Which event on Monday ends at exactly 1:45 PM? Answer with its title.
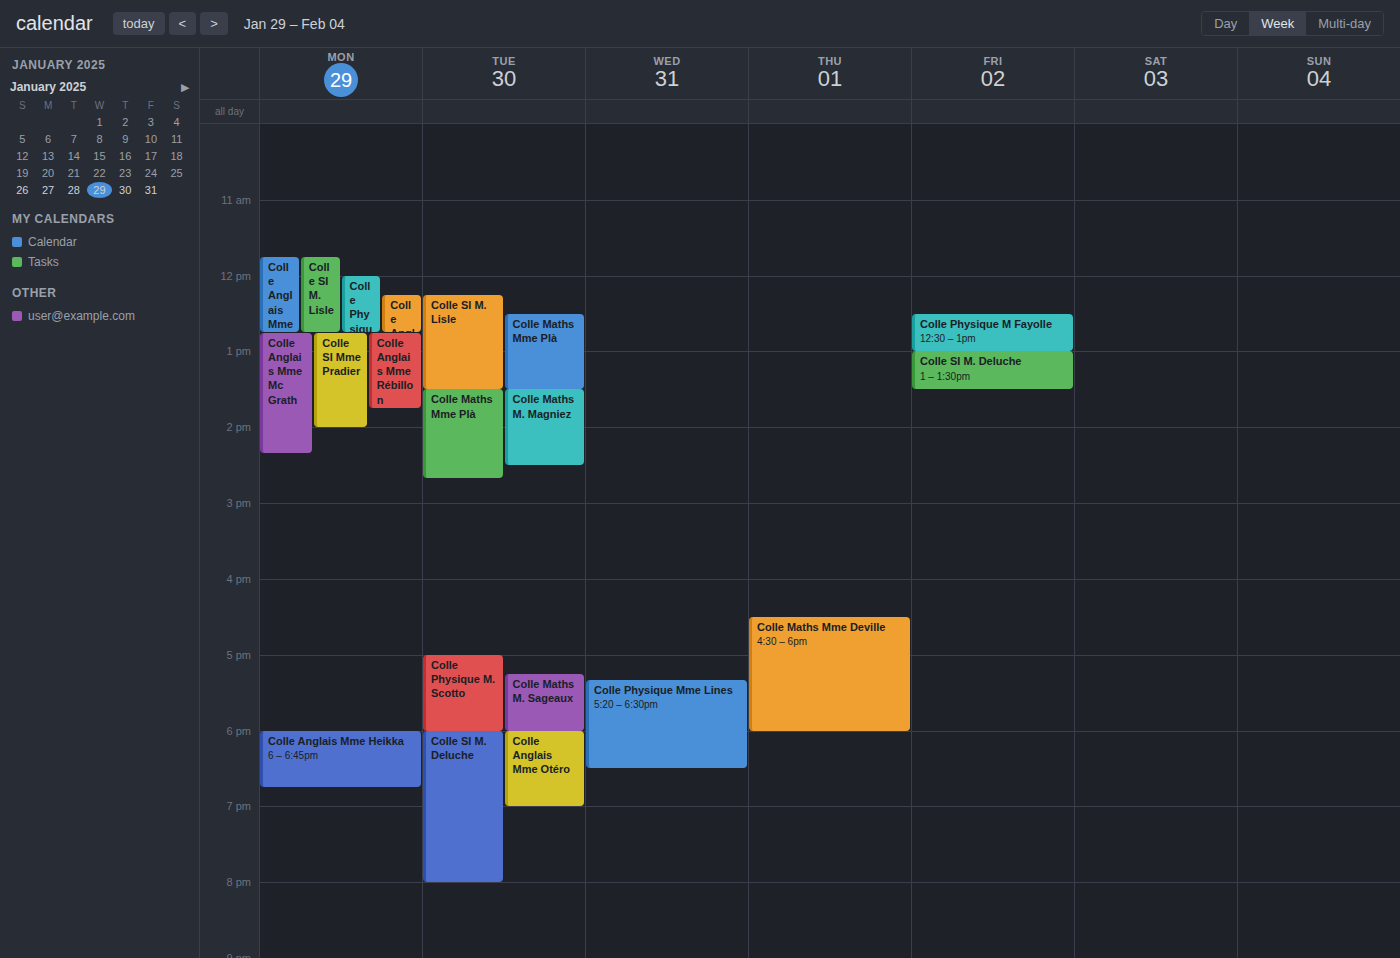
"Colle Anglais Mme Rébillon"